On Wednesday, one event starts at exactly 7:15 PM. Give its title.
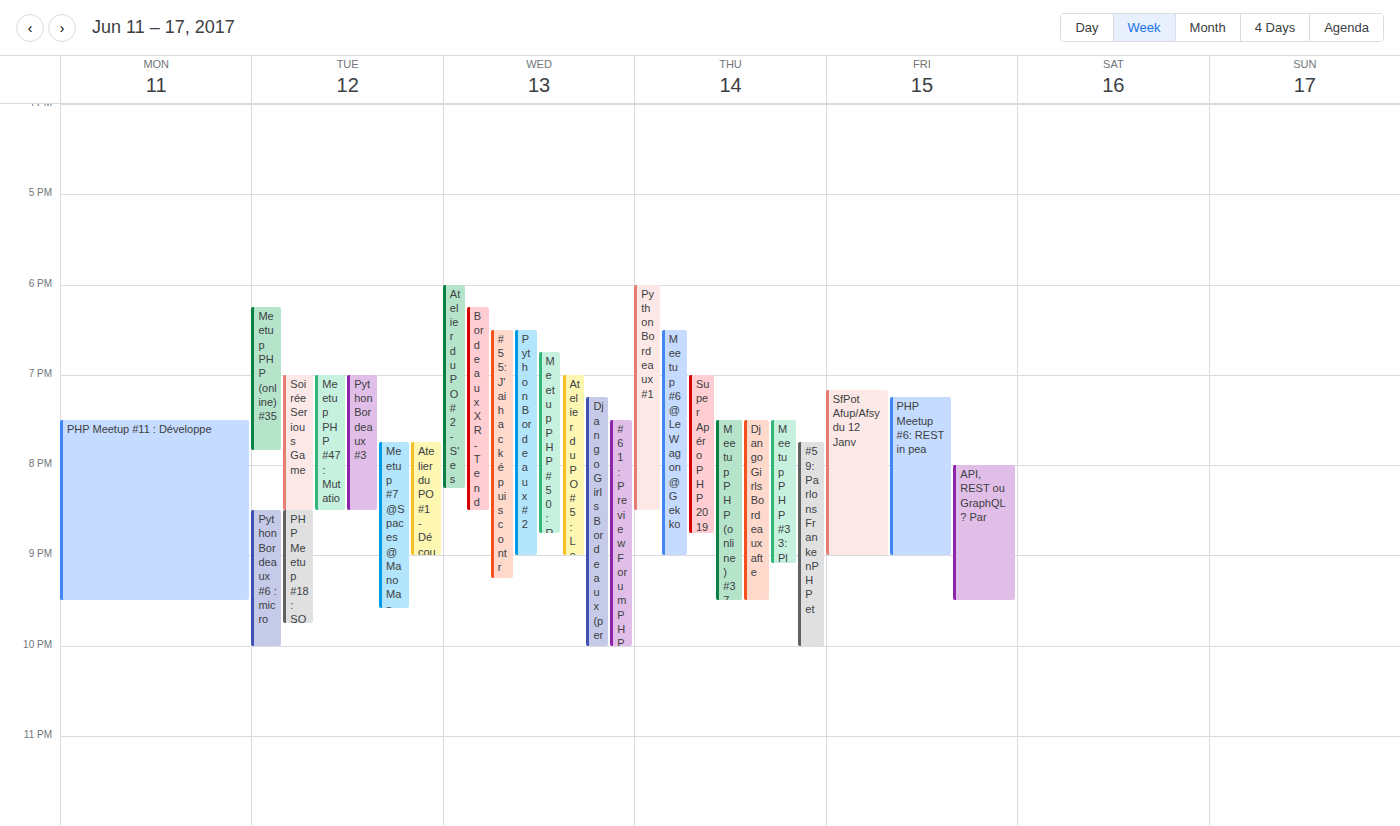
"Django Girls Bordeaux (per"